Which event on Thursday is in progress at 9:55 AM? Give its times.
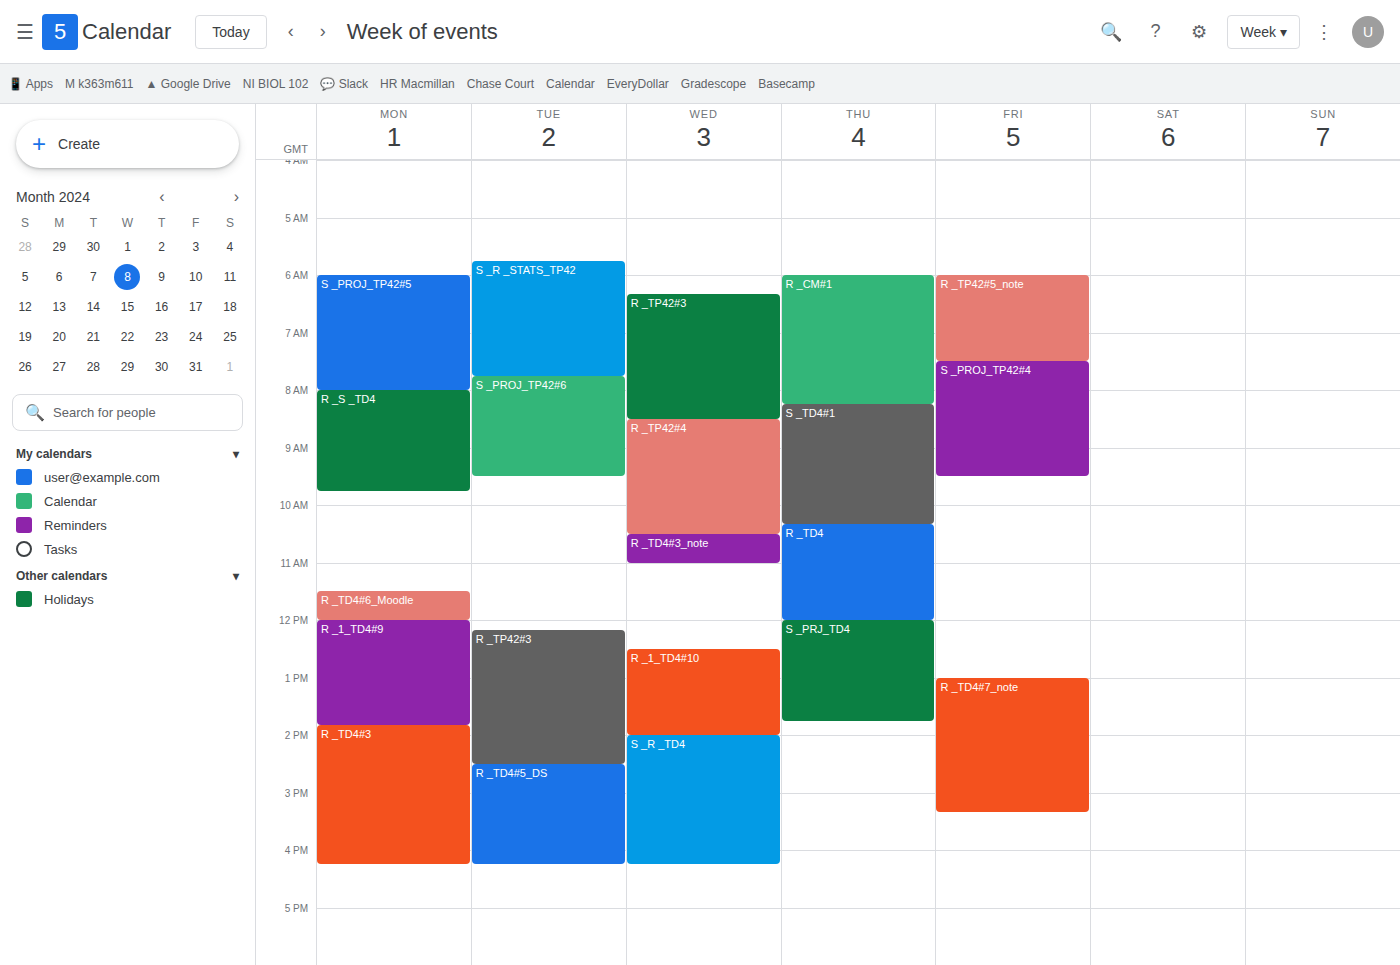
"S _TD4#1", 8:15 AM to 10:20 AM